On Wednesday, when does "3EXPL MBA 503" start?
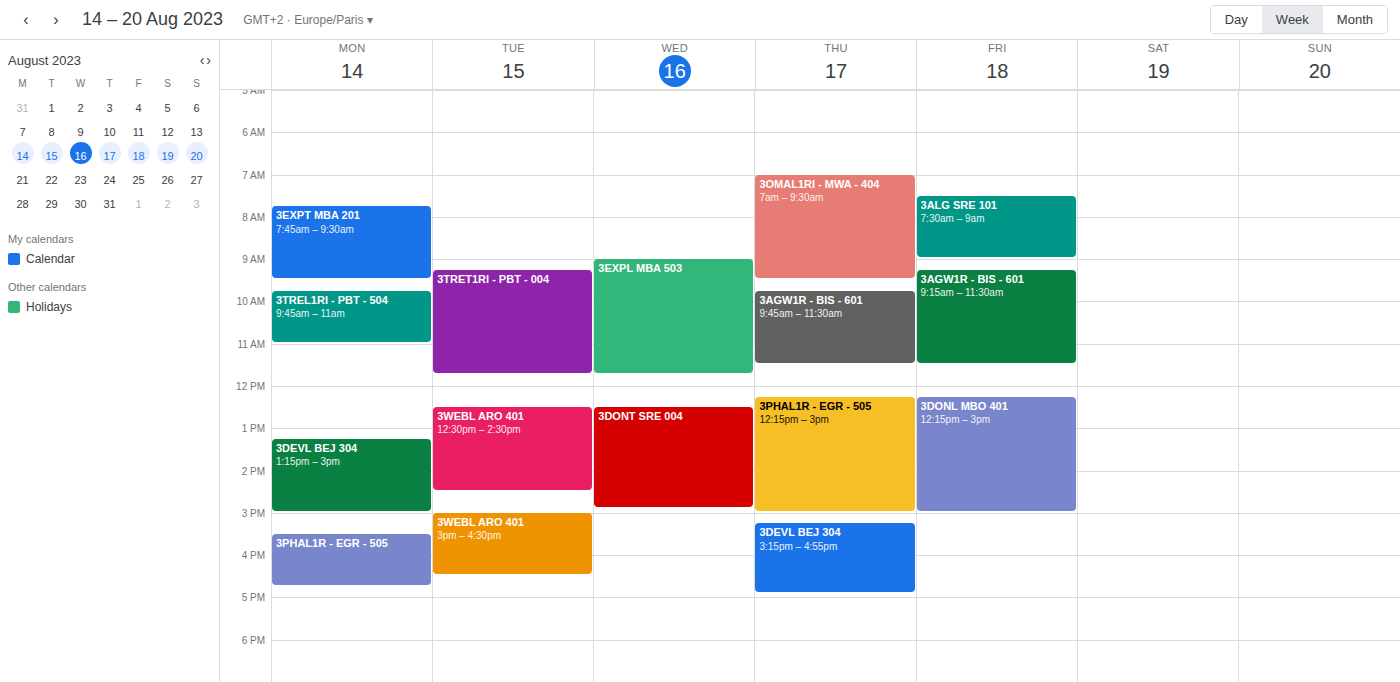
9:00 AM